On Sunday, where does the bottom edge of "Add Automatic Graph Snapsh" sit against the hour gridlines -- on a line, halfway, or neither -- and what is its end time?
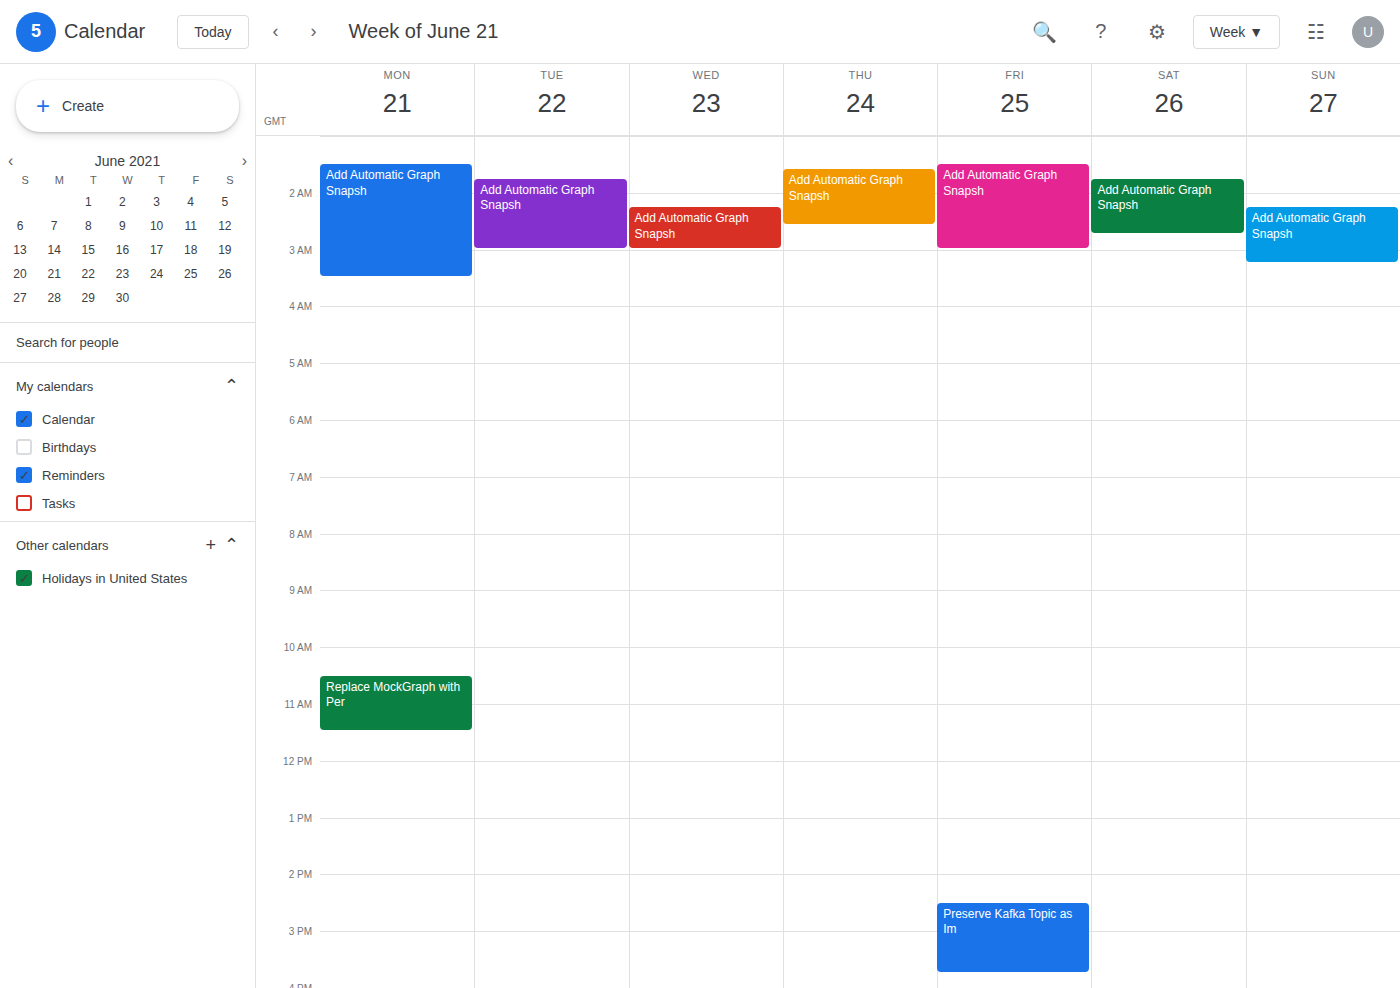
3:15 AM -- neither: a quarter of the way from the 3 AM line to the 4 AM line.